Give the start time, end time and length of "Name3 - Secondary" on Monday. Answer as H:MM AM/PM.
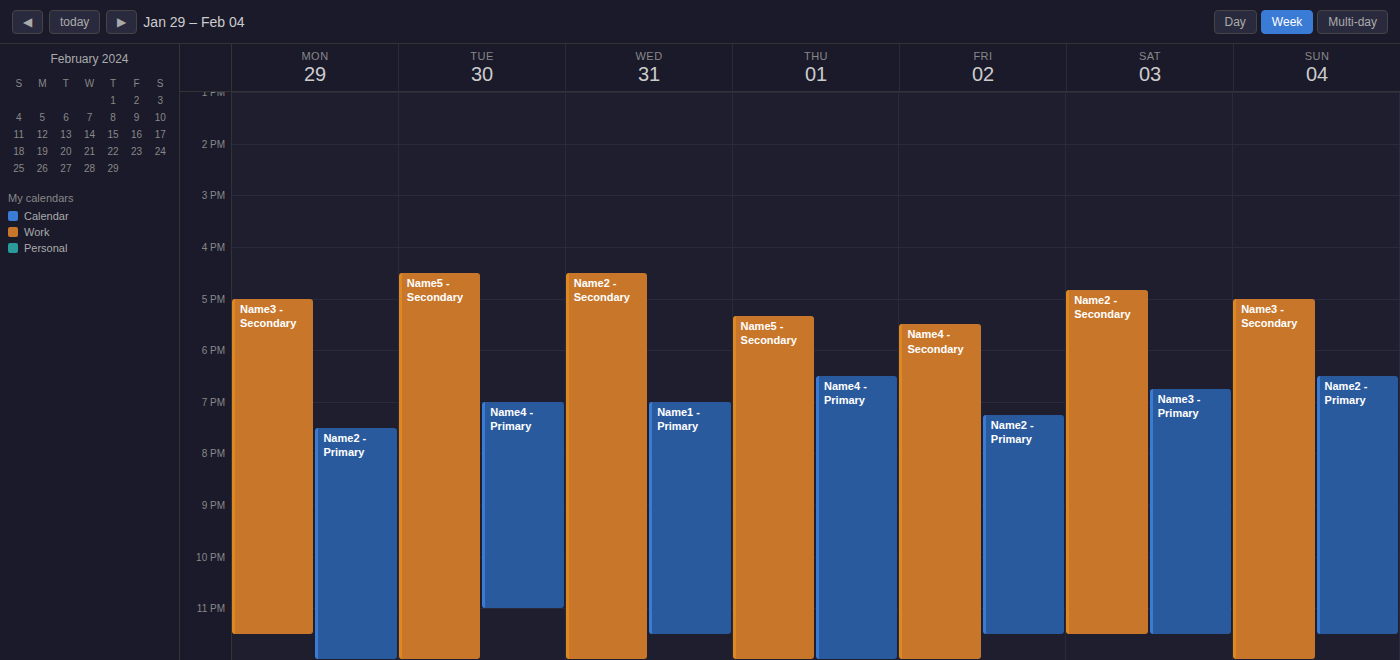
5:00 PM to 11:30 PM, 6 hours 30 minutes